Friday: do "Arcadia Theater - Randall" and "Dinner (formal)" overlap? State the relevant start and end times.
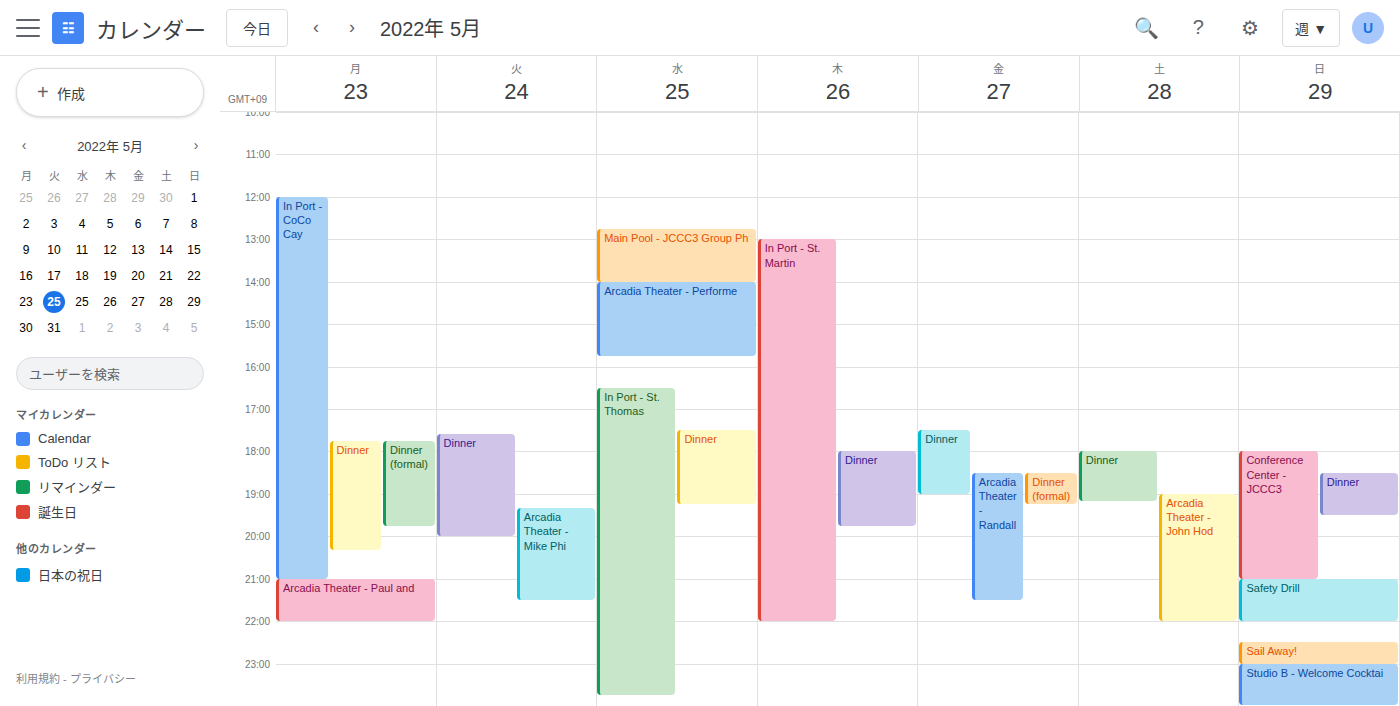
"Dinner (formal)" runs 6:30 PM to 7:15 PM, inside "Arcadia Theater - Randall" -- they overlap.